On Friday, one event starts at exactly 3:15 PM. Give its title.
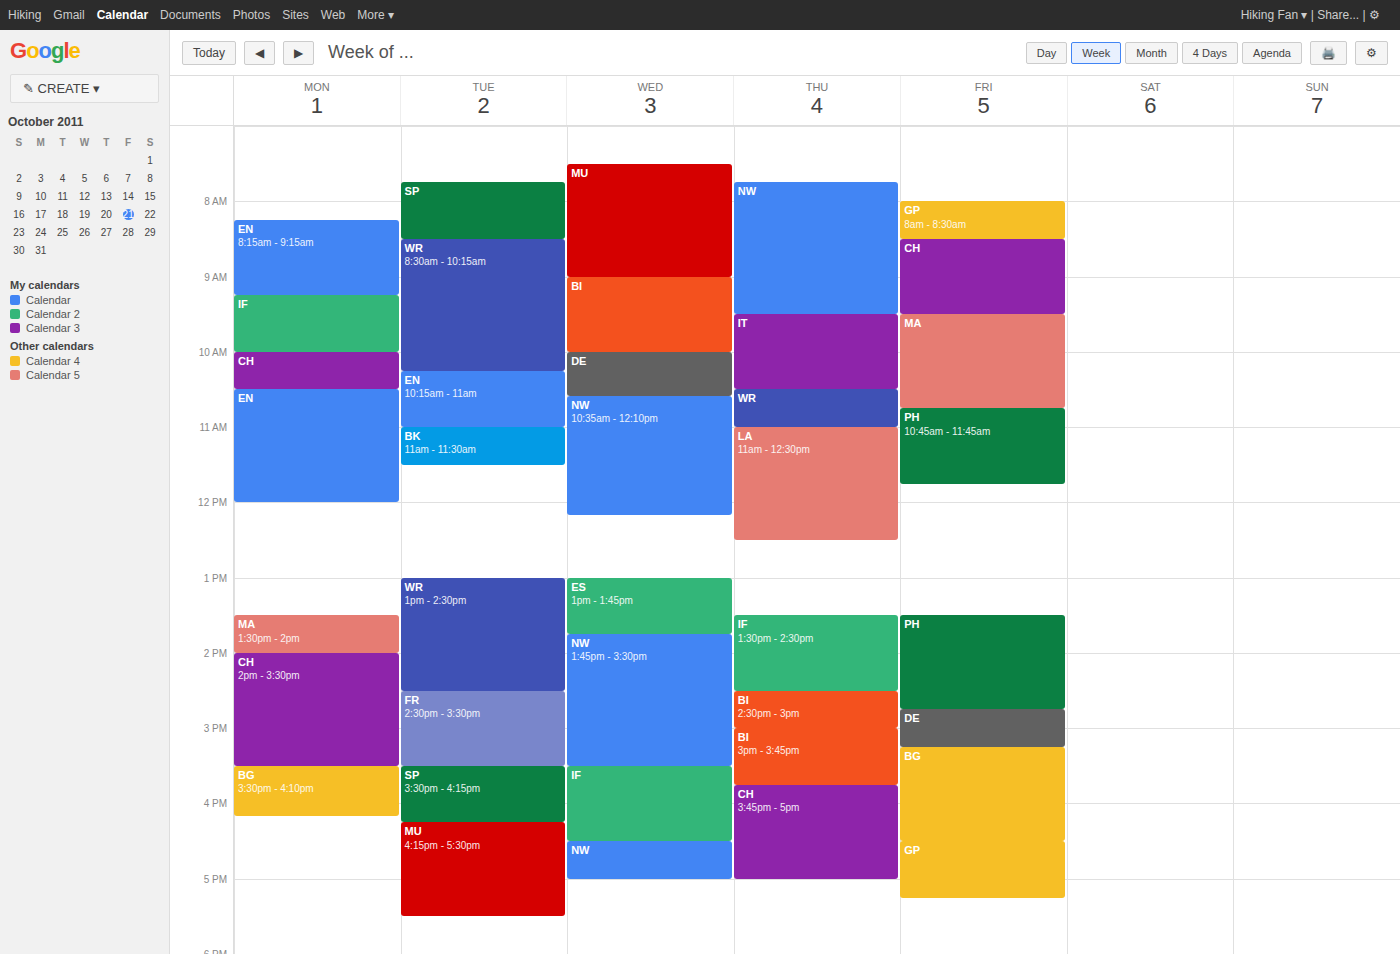
"BG"